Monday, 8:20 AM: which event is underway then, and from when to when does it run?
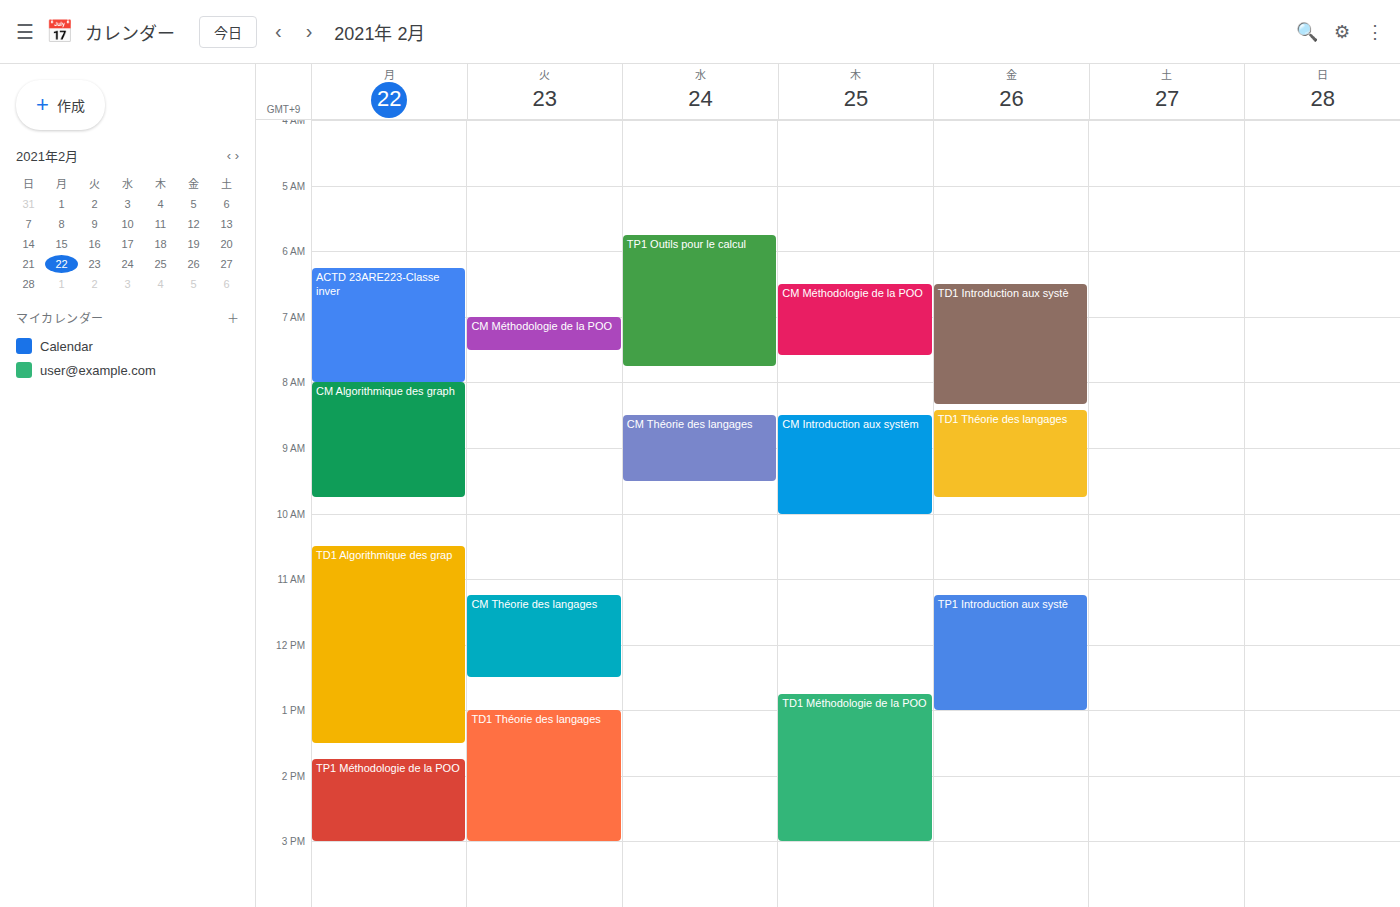
"CM Algorithmique des graph", 8:00 AM to 9:45 AM